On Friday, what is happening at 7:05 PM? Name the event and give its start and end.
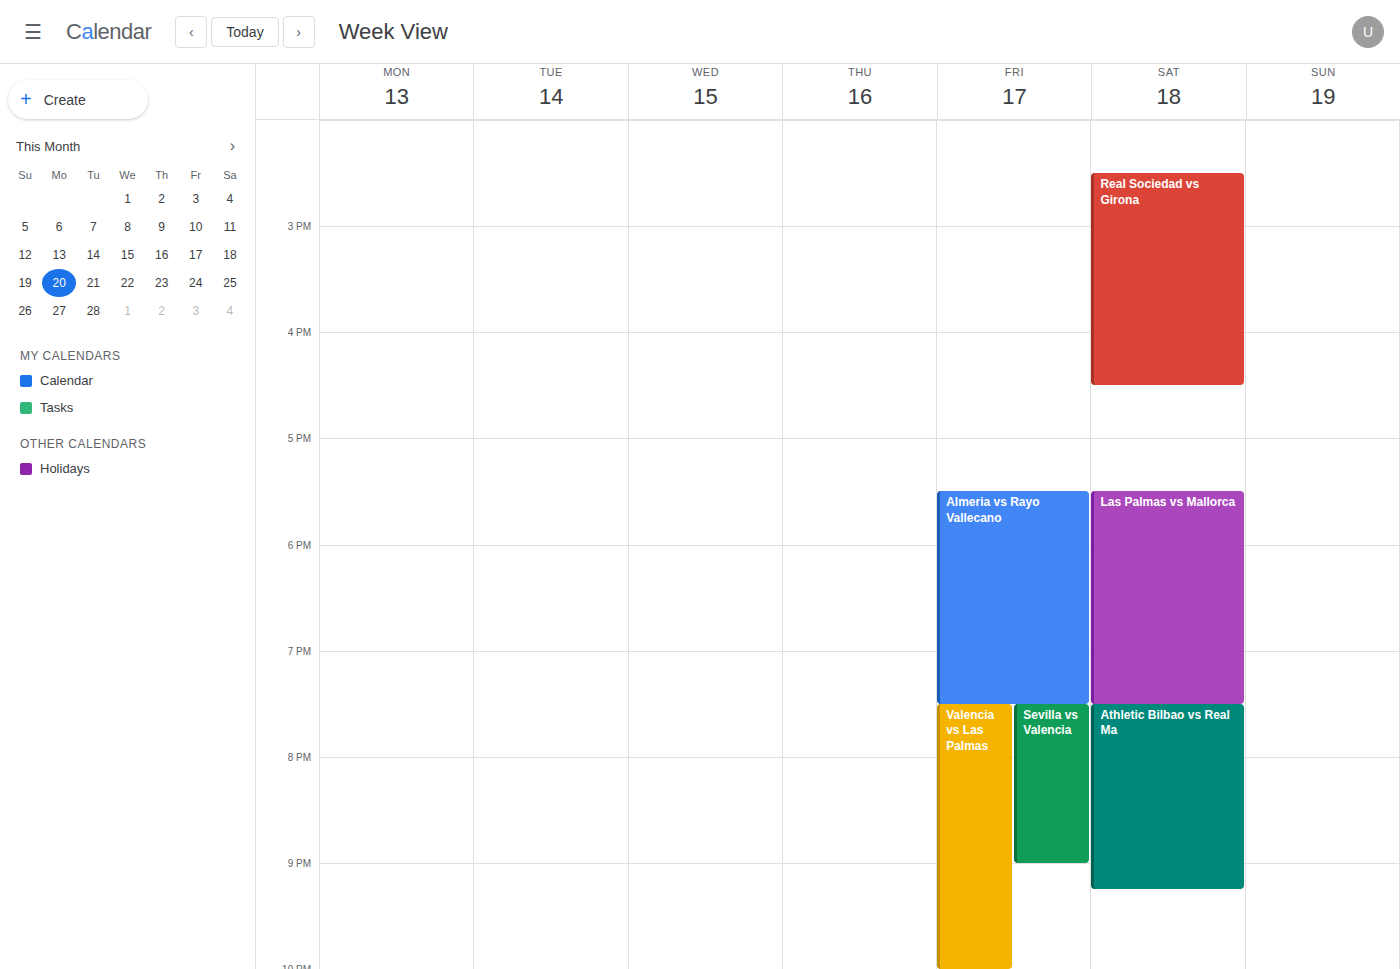
"Almeria vs Rayo Vallecano", 5:30 PM to 7:30 PM